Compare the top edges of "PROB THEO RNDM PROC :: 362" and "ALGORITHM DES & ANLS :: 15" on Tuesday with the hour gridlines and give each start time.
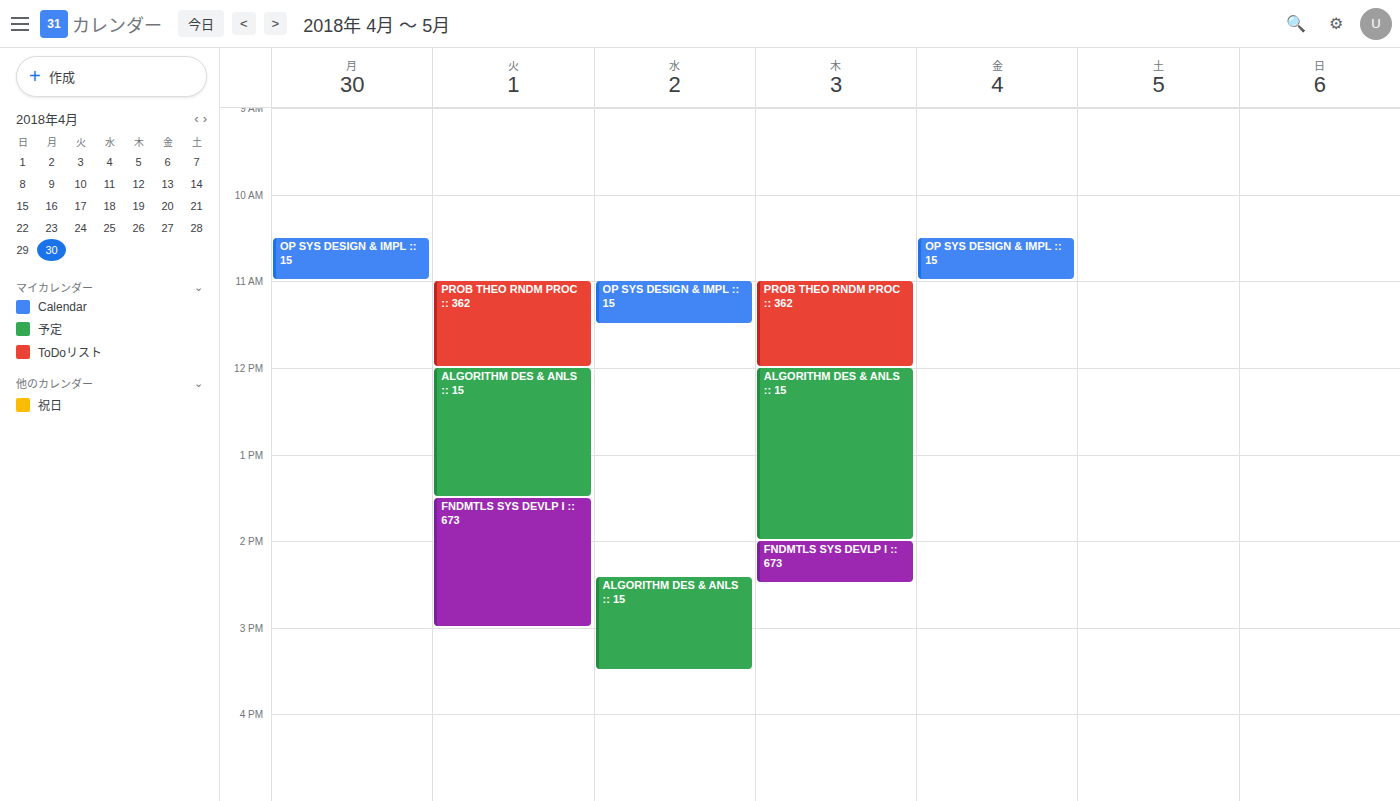
"PROB THEO RNDM PROC :: 362": 11:00, exactly on the 11:00 line. "ALGORITHM DES & ANLS :: 15": 12:00, exactly on the 12:00 line.